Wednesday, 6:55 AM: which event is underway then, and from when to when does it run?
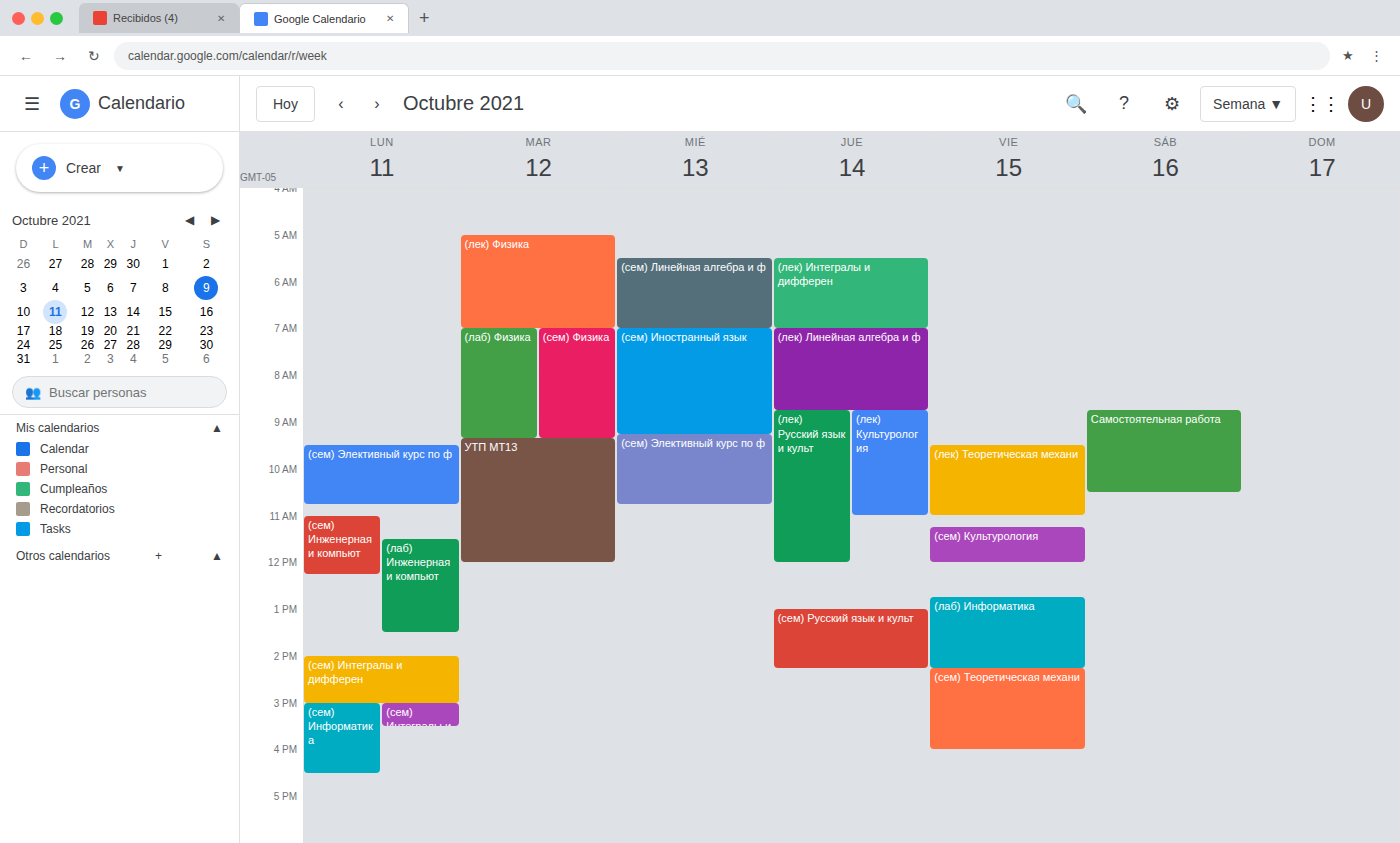
"(сем) Линейная алгебра и ф", 5:30 AM to 7:00 AM